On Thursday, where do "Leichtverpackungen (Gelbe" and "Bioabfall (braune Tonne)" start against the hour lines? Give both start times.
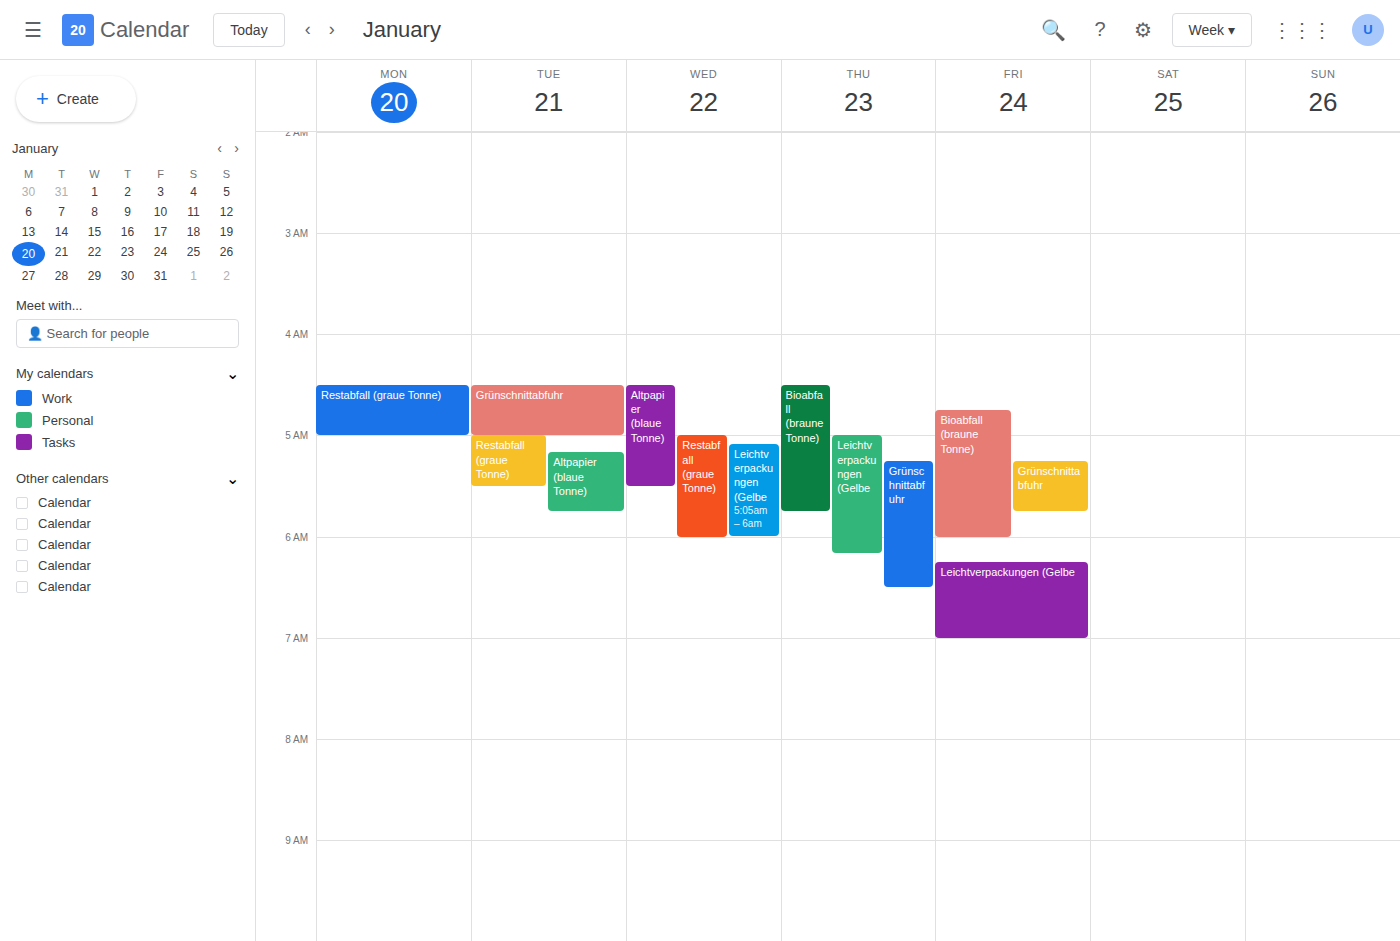
"Leichtverpackungen (Gelbe": 05:00, exactly on the 05:00 line. "Bioabfall (braune Tonne)": 04:30, halfway between the 04:00 and 05:00 lines.